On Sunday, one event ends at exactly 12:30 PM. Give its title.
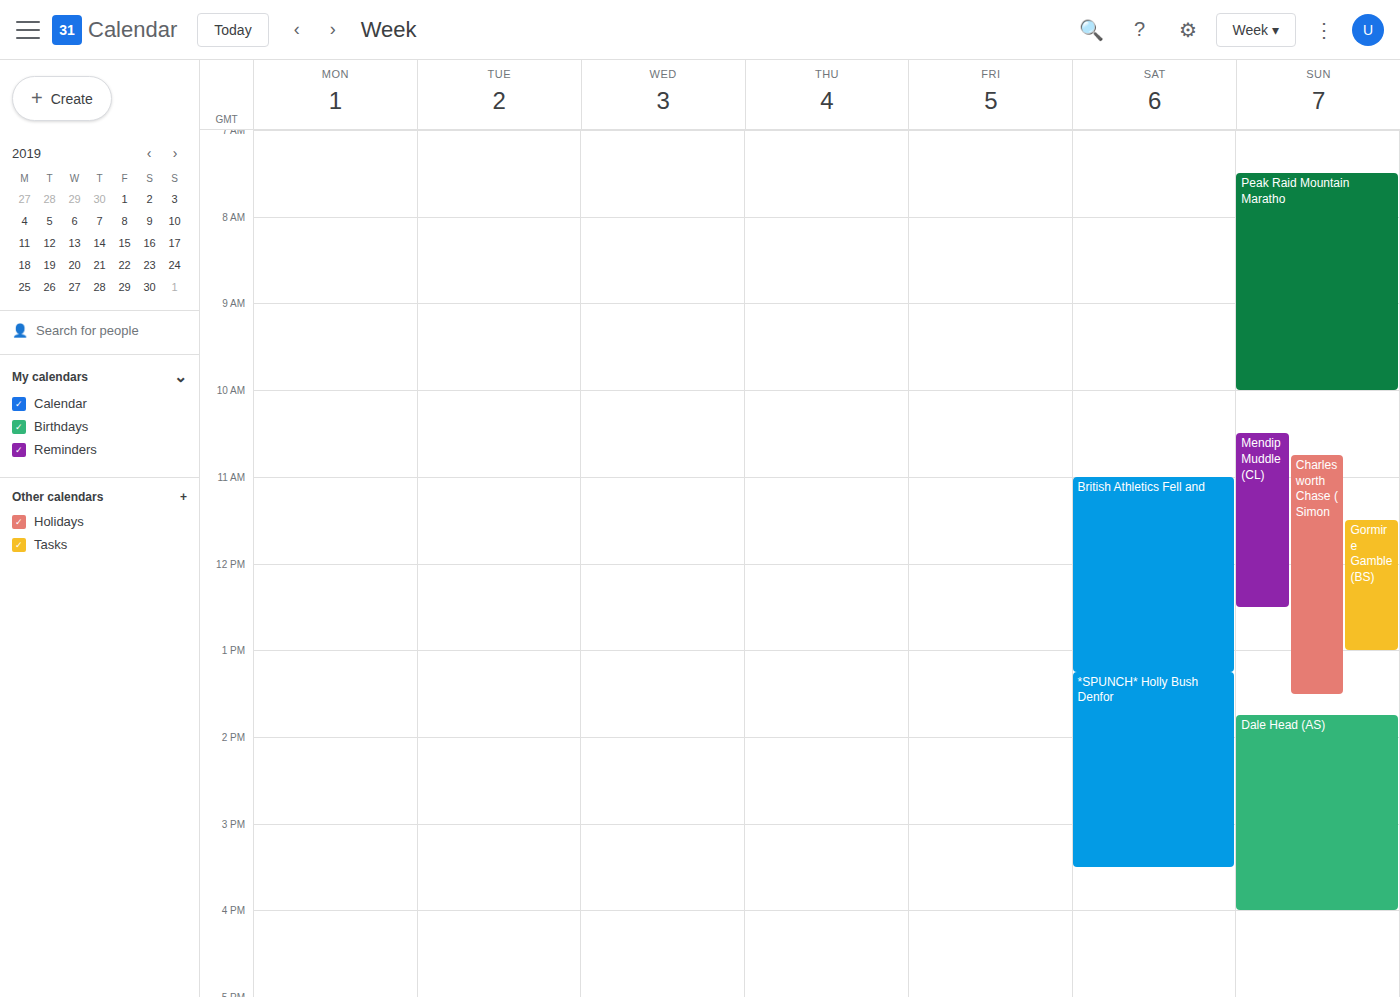
"Mendip Muddle (CL)"